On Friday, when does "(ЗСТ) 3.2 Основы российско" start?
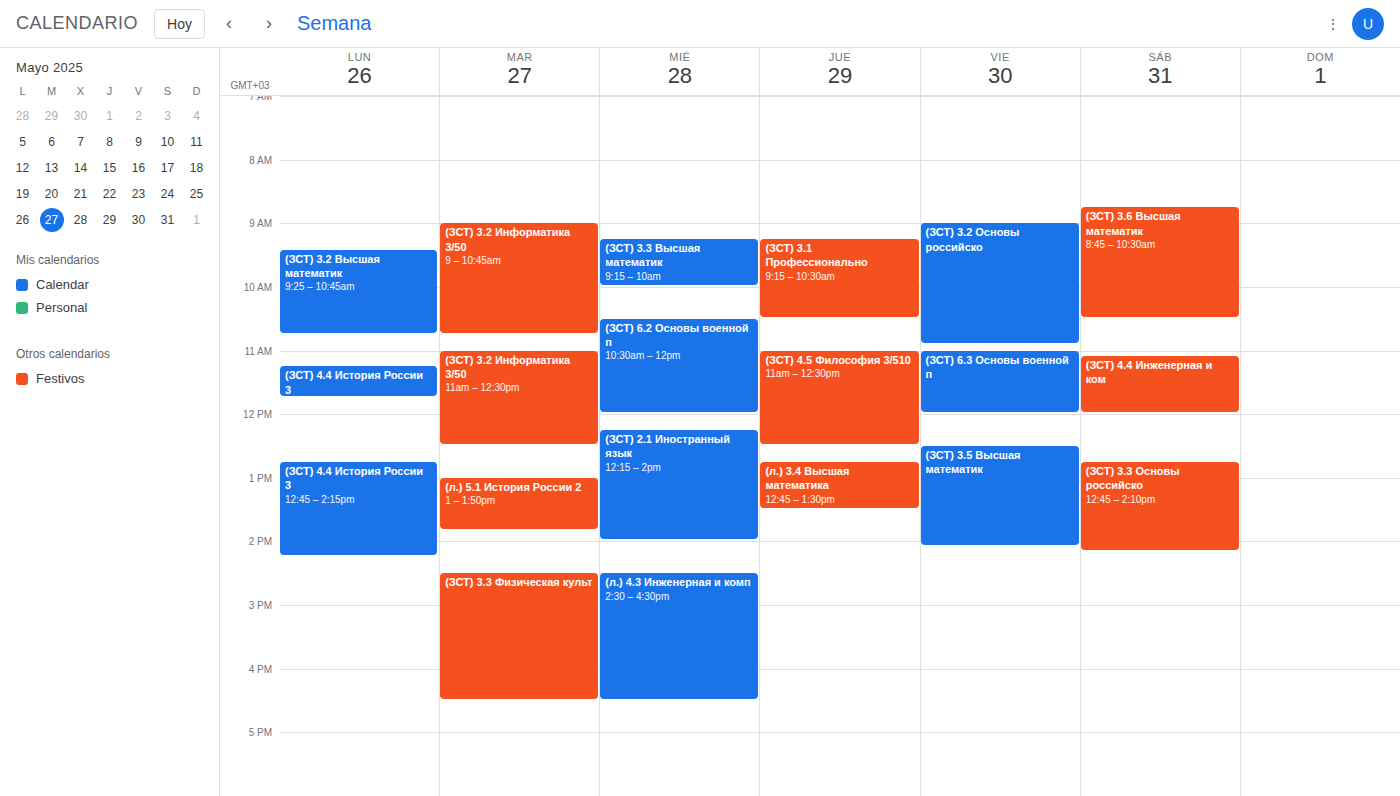
9:00 AM